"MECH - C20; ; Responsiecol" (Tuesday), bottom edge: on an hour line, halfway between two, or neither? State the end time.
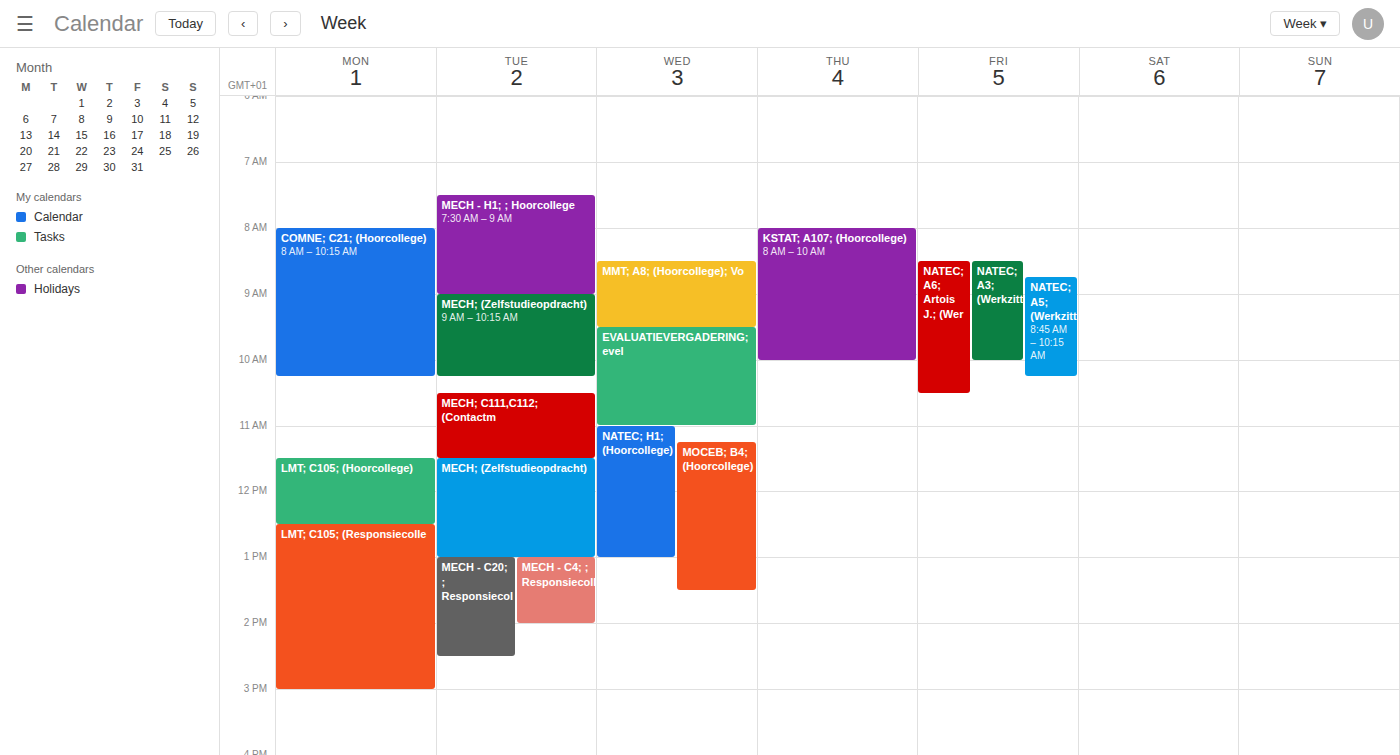
2:30 PM -- halfway between the 2 PM and 3 PM lines.